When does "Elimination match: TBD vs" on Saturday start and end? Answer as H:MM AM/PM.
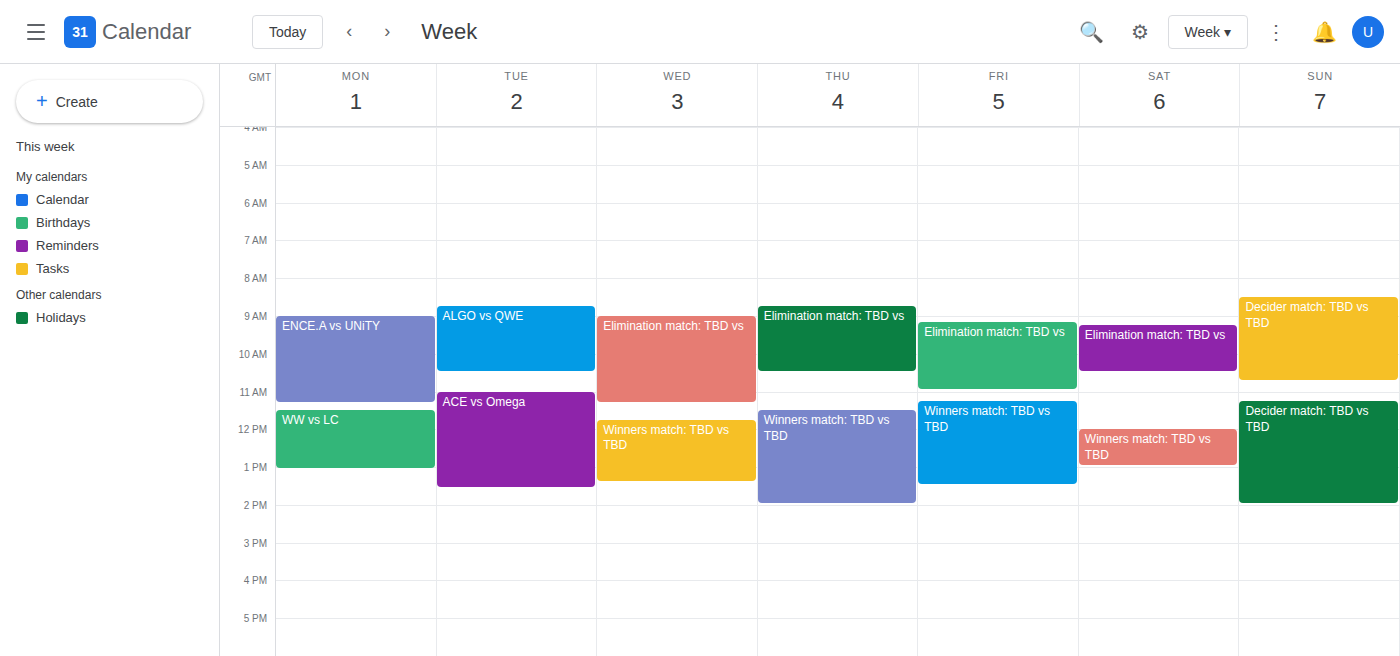
9:15 AM to 10:30 AM